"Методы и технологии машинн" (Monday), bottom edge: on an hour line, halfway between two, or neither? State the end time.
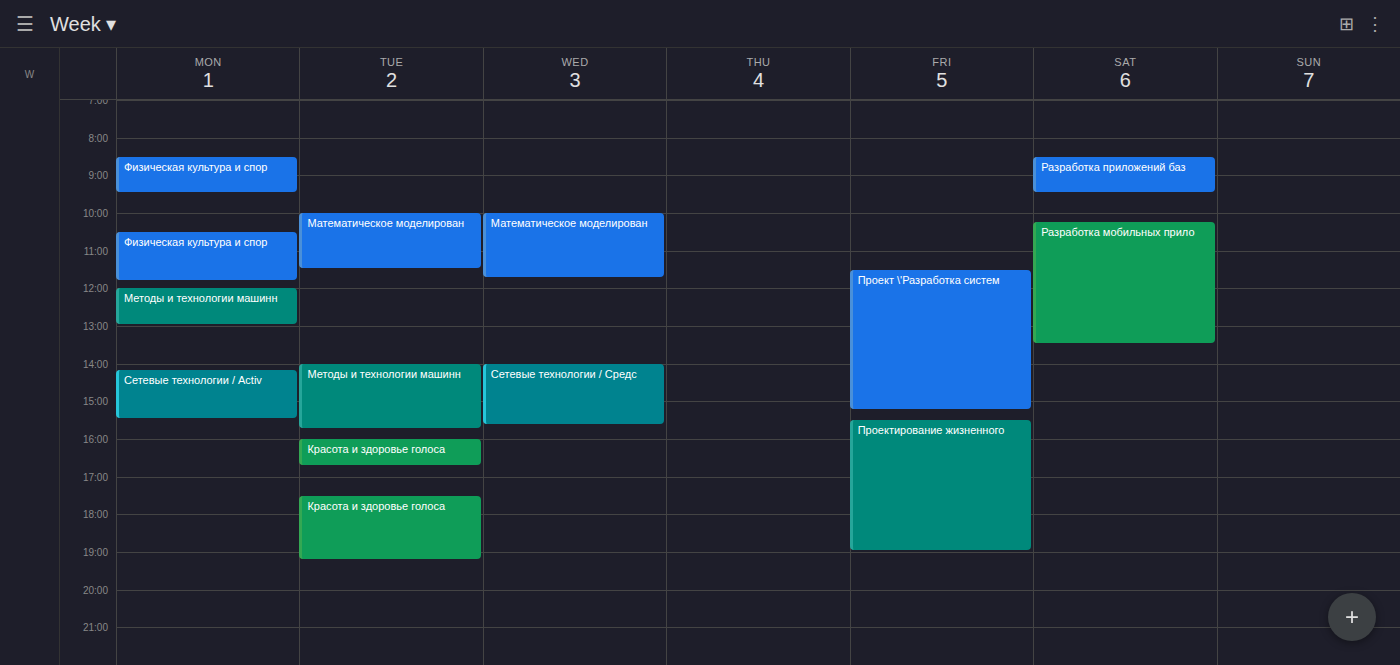
1:00 PM -- exactly on the 1 PM line.